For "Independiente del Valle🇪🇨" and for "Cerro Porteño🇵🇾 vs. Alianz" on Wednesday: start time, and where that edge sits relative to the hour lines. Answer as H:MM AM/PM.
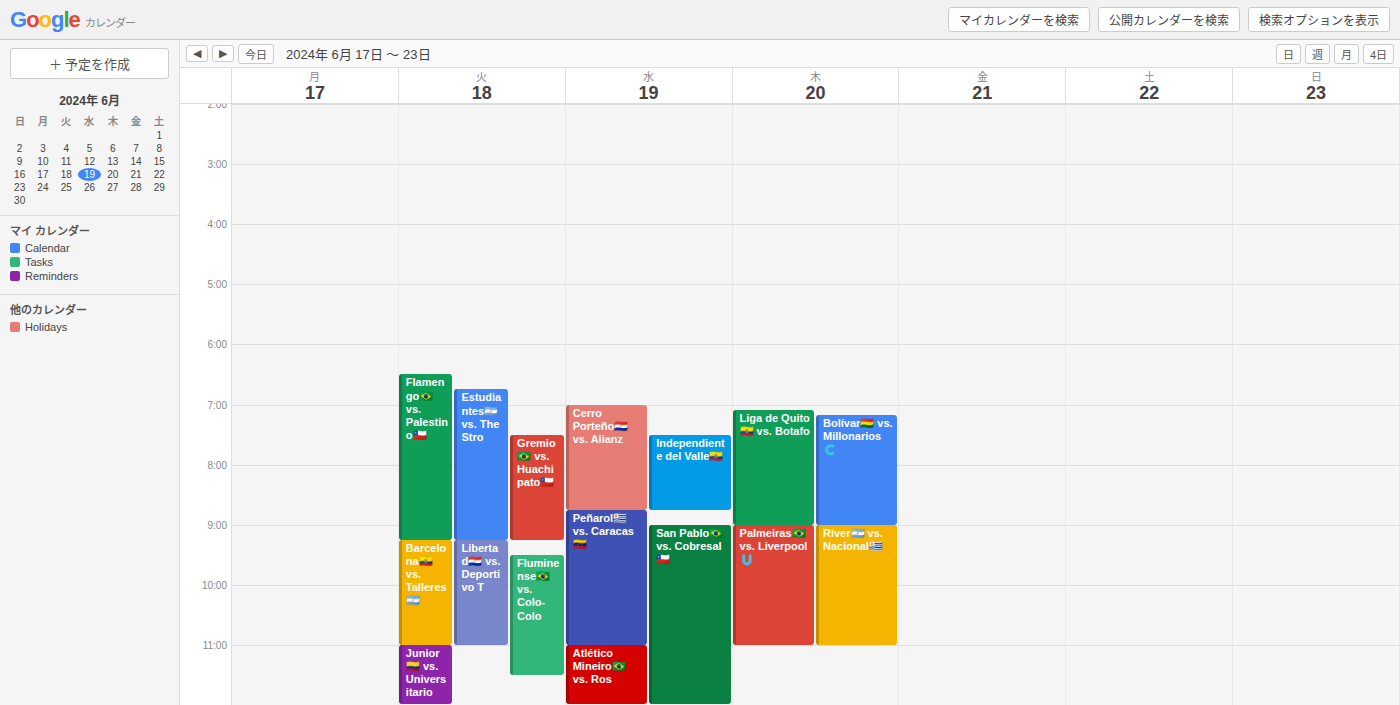
"Independiente del Valle🇪🇨": 7:30 PM, halfway between the 7 PM and 8 PM lines. "Cerro Porteño🇵🇾 vs. Alianz": 7:00 PM, exactly on the 7 PM line.